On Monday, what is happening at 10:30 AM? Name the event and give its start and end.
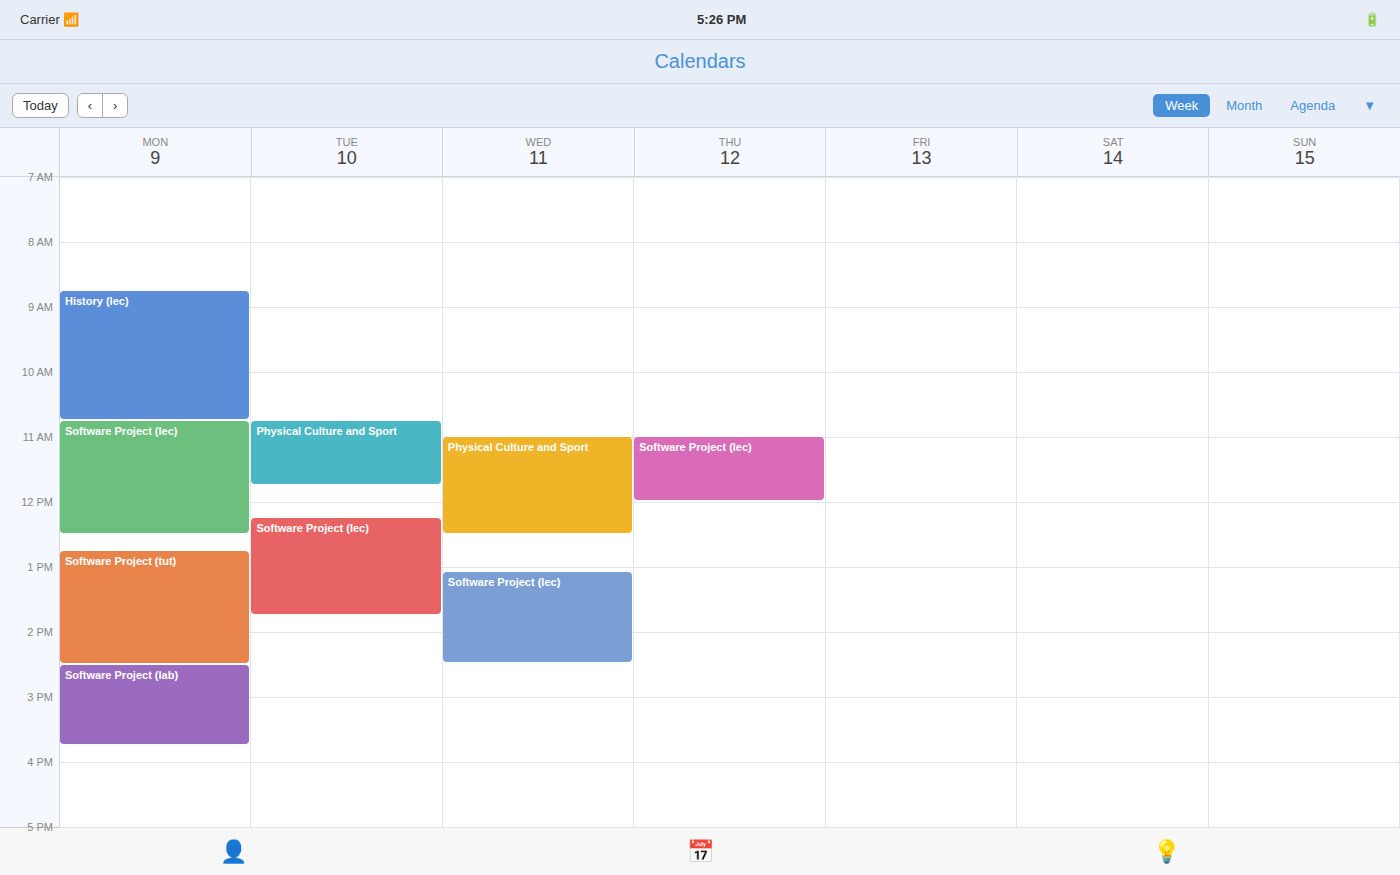
"History (lec)", 8:45 AM to 10:45 AM